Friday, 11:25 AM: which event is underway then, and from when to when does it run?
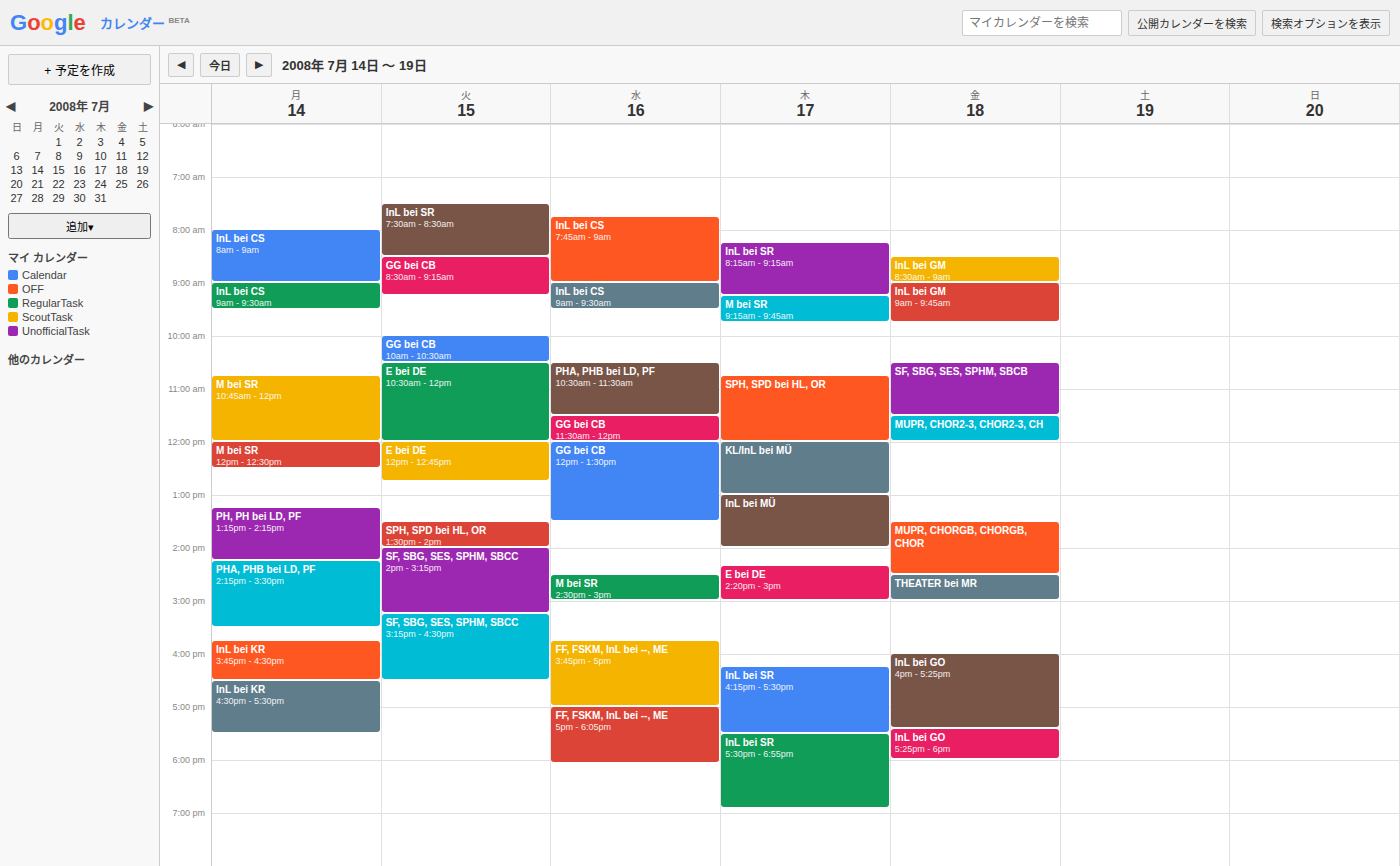
"SF, SBG, SES, SPHM, SBCB", 10:30 AM to 11:30 AM